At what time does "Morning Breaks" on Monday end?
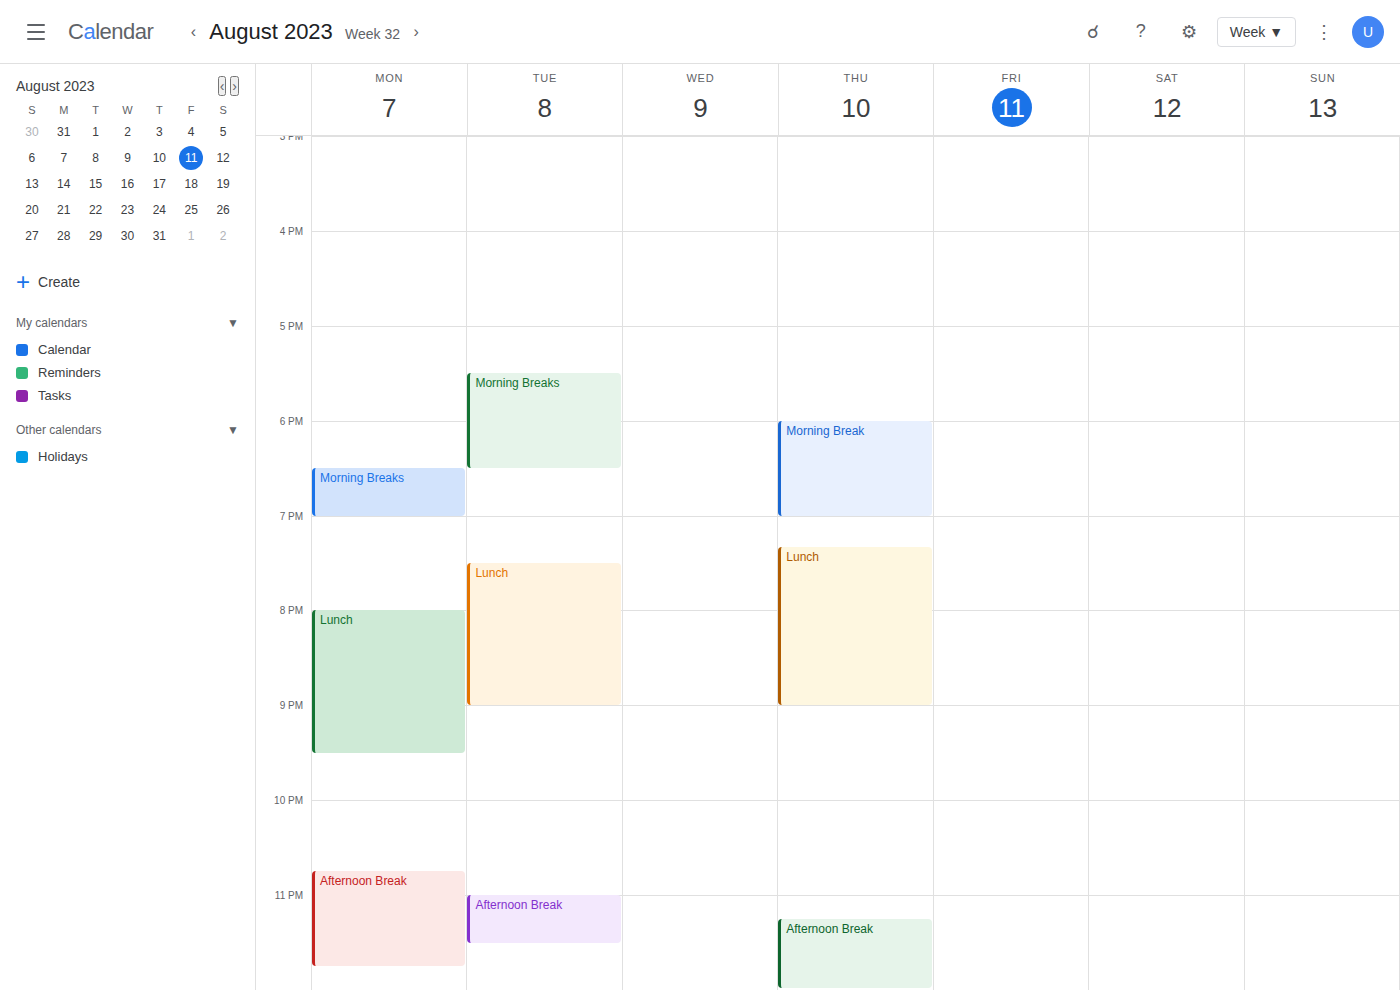
19:00